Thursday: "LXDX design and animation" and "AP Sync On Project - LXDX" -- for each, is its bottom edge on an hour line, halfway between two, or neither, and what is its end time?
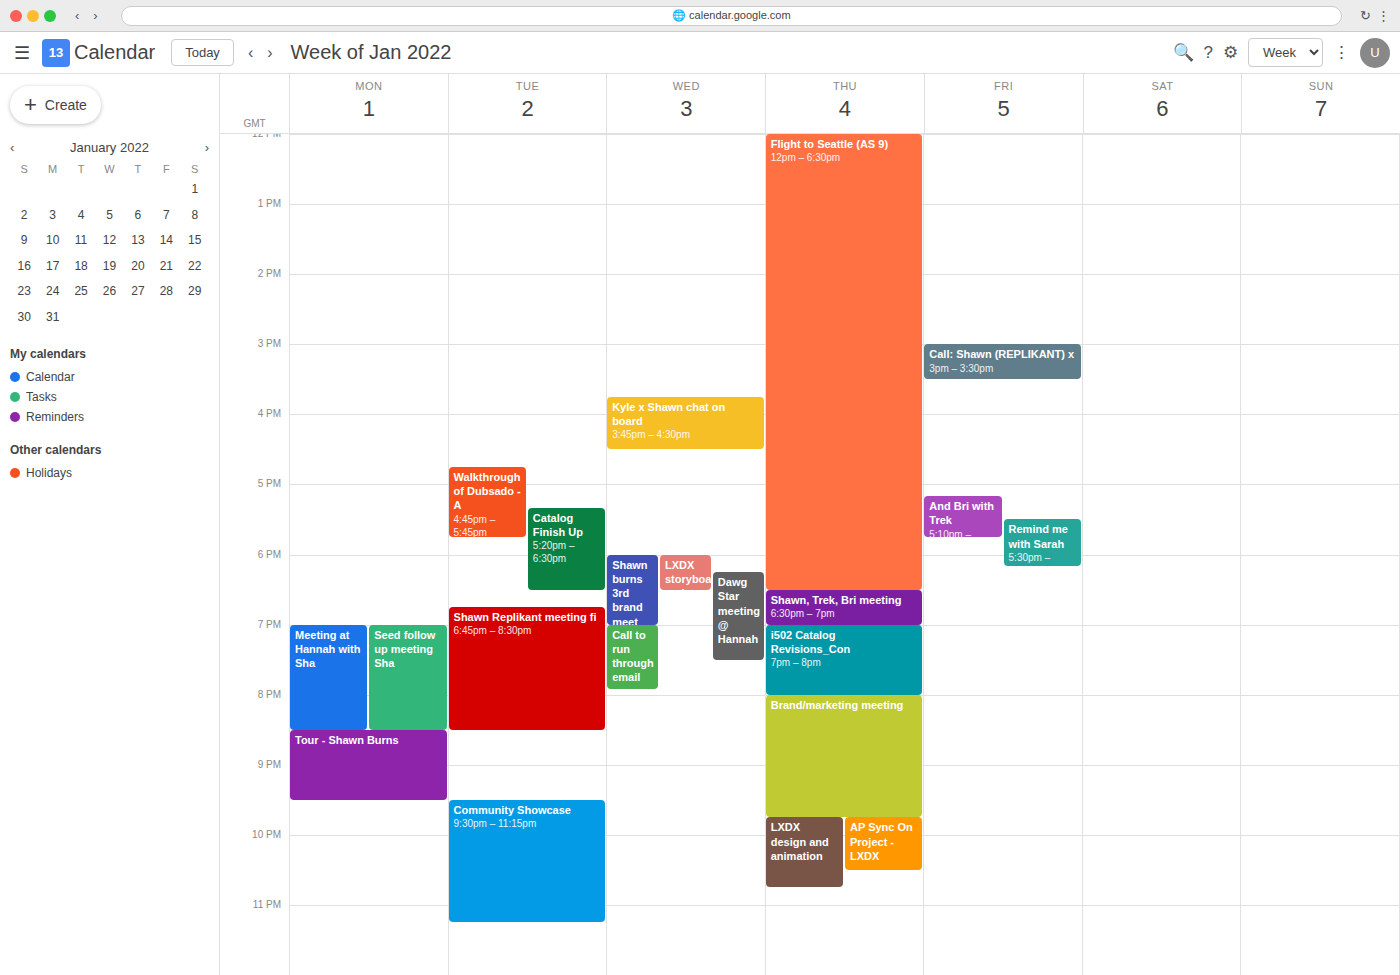
"LXDX design and animation": 10:45 PM, neither: three quarters of the way from the 10 PM line to the 11 PM line. "AP Sync On Project - LXDX": 10:30 PM, halfway between the 10 PM and 11 PM lines.